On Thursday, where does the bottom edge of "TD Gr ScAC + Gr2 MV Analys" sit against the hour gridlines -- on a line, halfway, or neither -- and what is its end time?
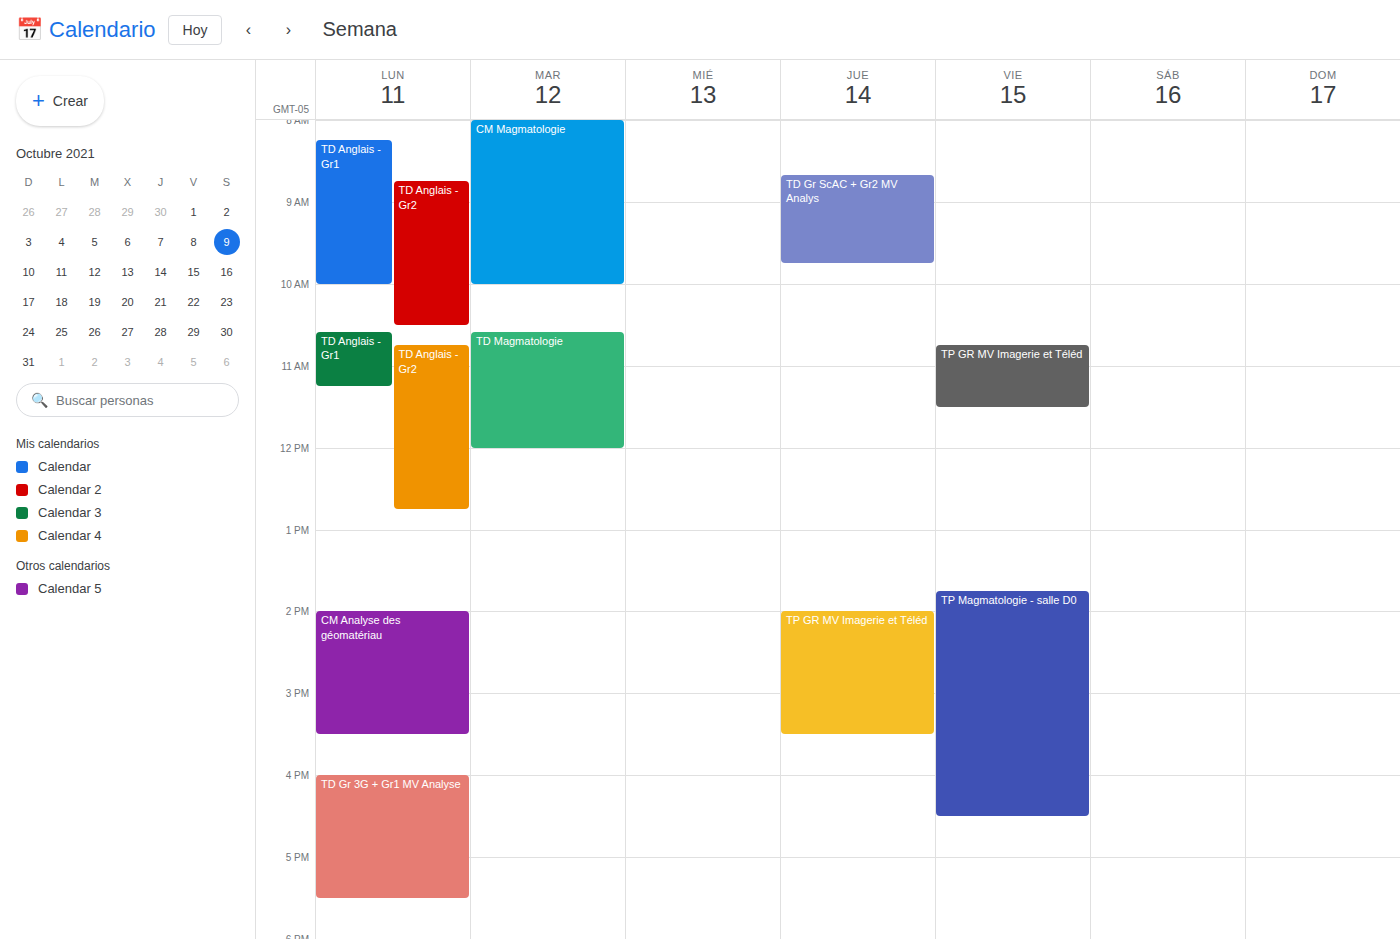
9:45 AM -- neither: three quarters of the way from the 9 AM line to the 10 AM line.